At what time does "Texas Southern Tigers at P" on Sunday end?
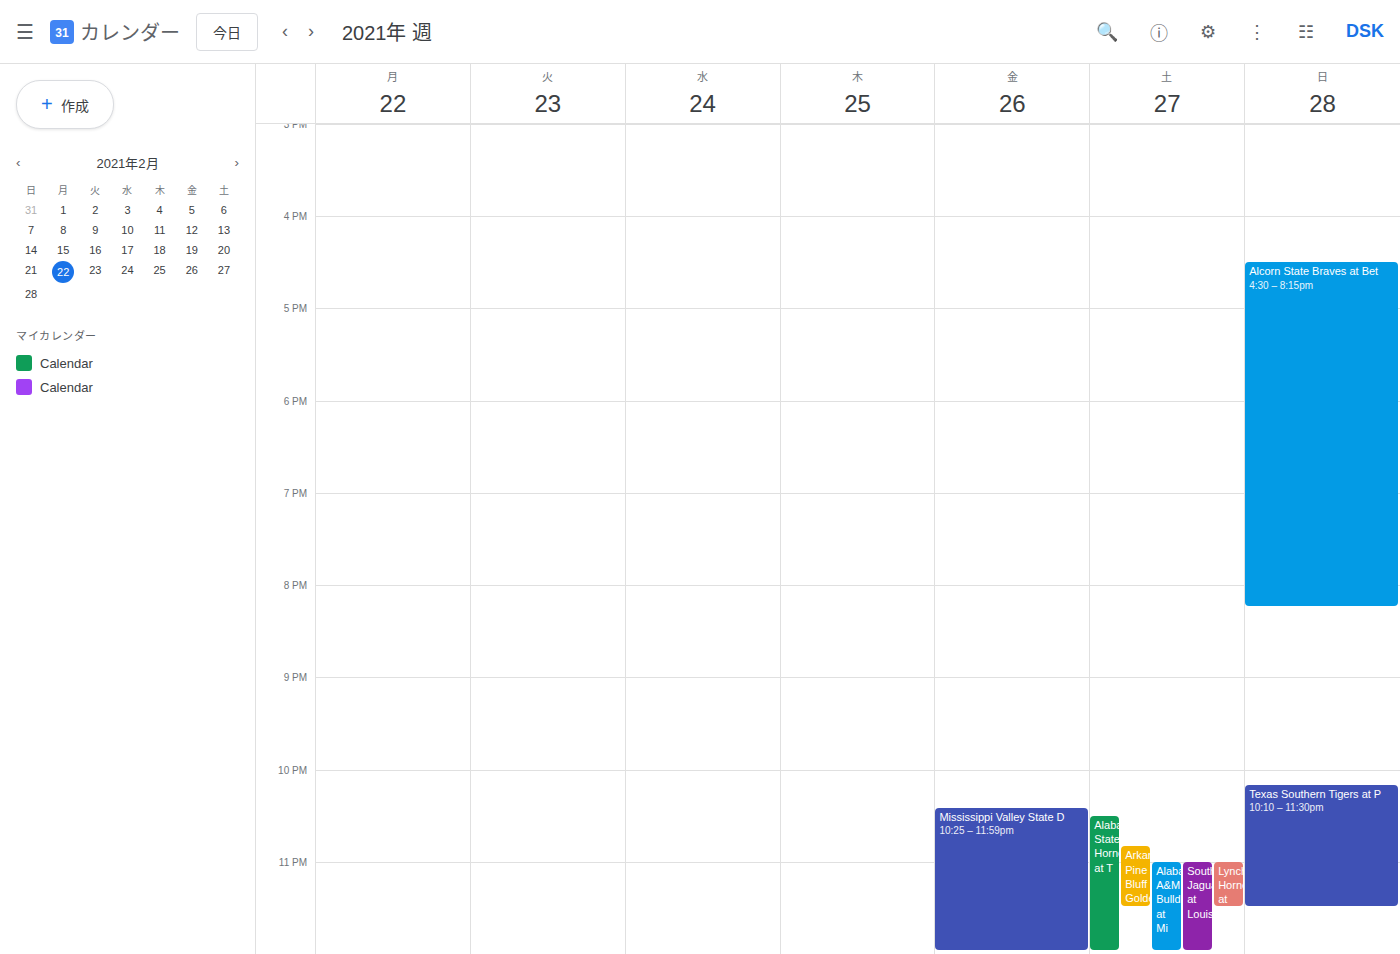
23:30